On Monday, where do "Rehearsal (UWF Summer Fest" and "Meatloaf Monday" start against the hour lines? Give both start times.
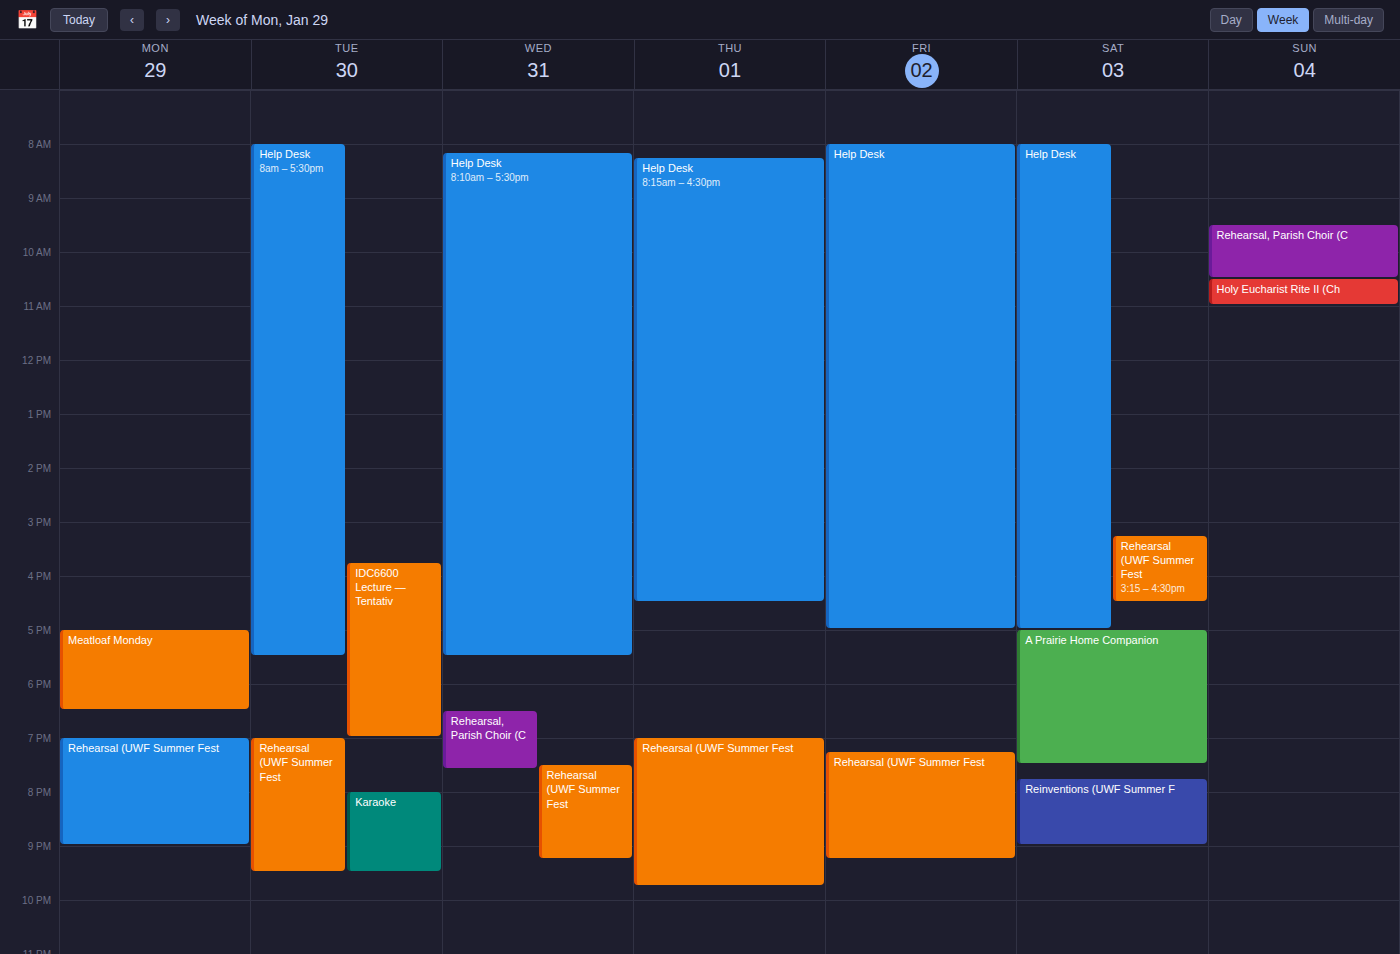
"Rehearsal (UWF Summer Fest": 19:00, exactly on the 19:00 line. "Meatloaf Monday": 17:00, exactly on the 17:00 line.